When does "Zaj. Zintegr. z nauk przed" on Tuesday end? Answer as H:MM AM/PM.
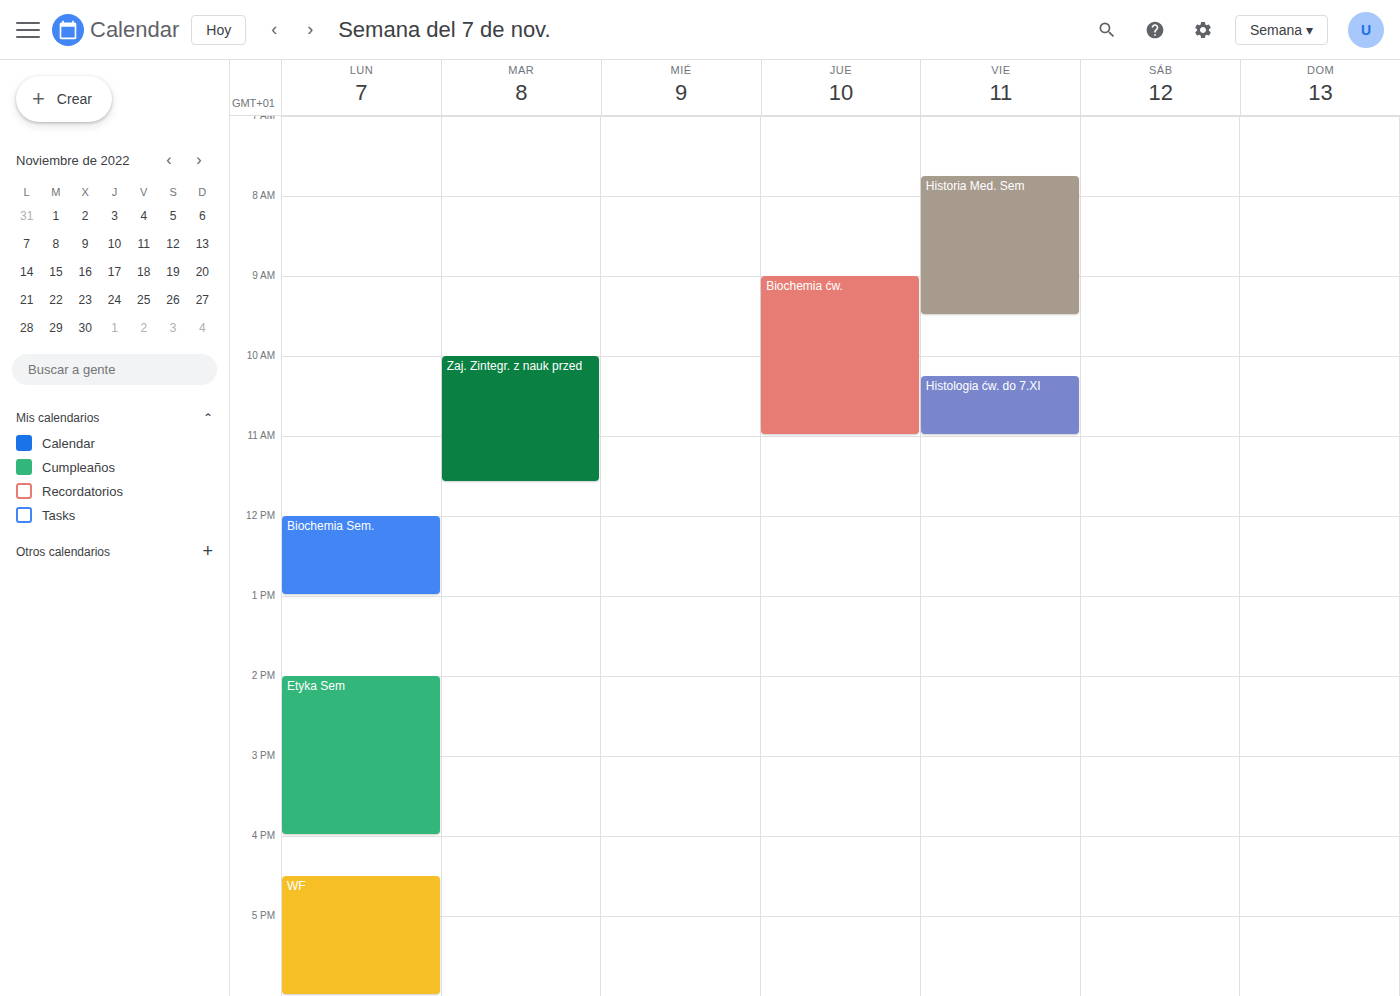
11:35 AM